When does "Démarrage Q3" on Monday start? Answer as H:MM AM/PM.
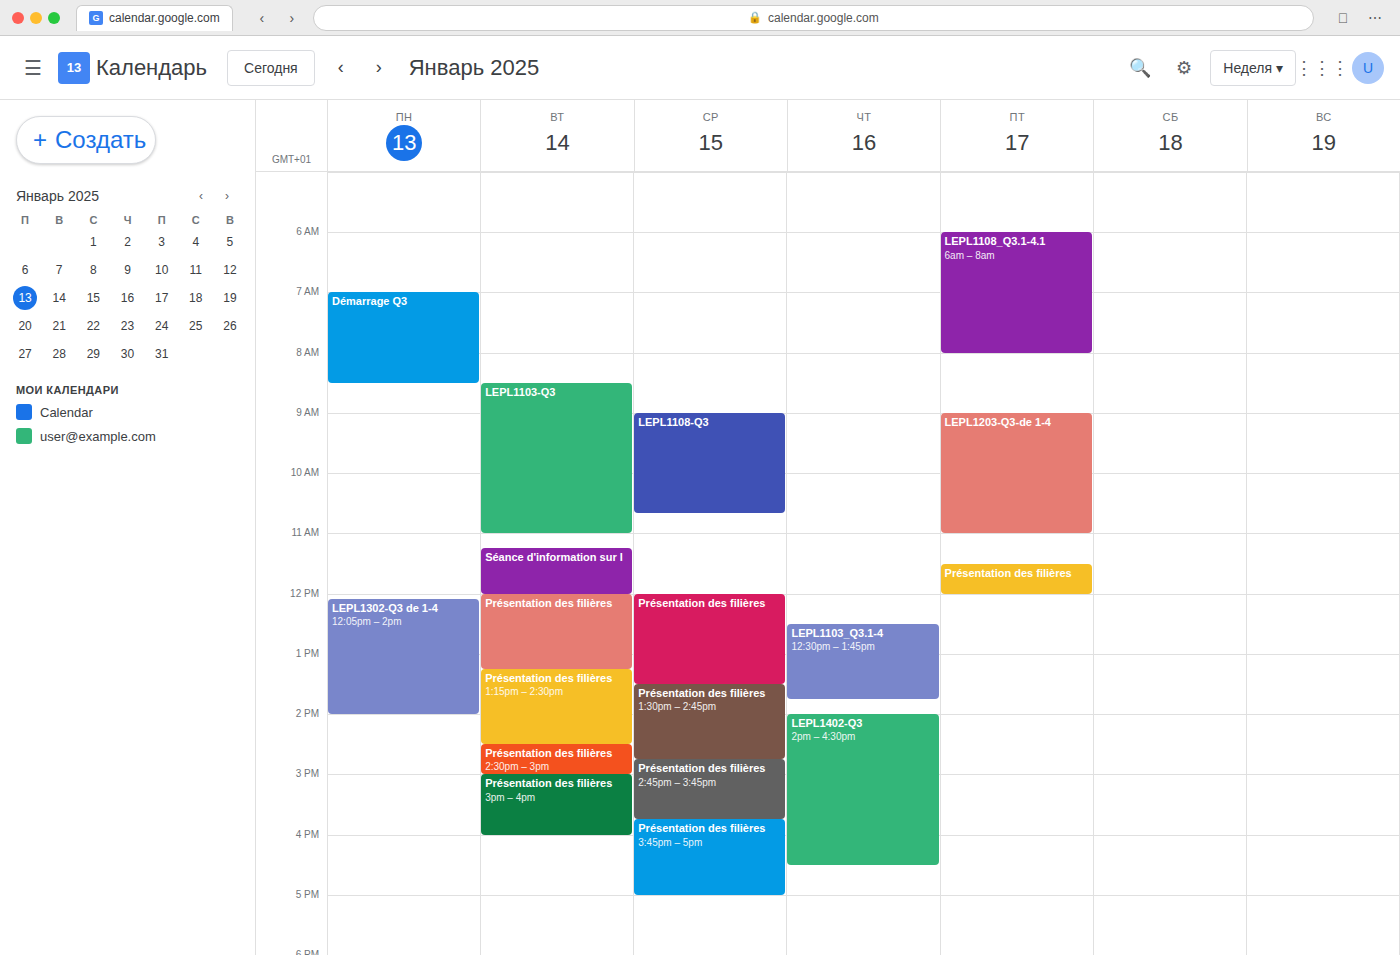
7:00 AM